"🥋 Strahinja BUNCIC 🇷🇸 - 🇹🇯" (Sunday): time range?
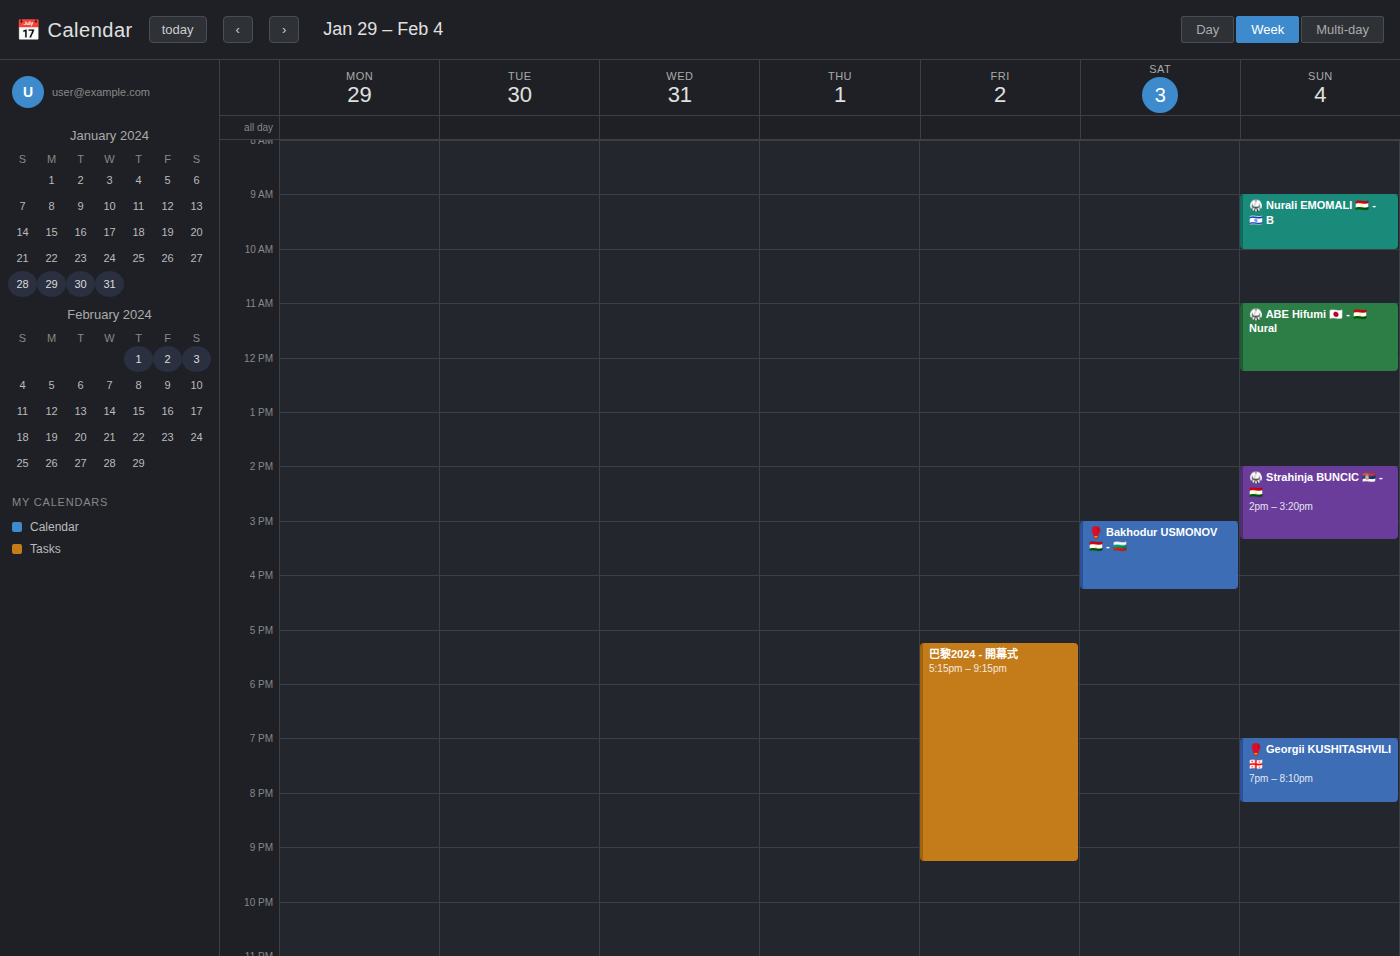
2:00 PM to 3:20 PM